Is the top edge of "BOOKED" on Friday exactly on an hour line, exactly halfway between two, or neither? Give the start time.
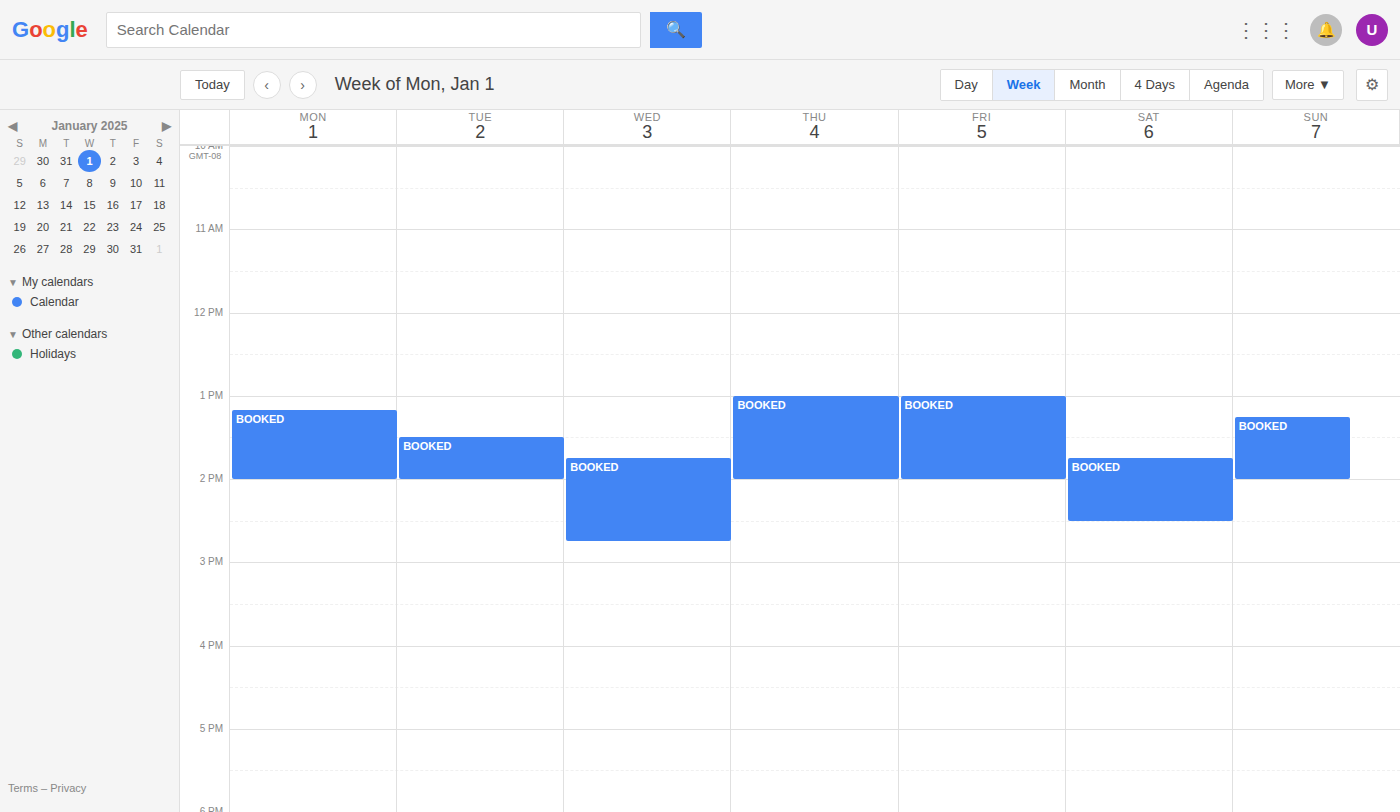
13:00 -- exactly on the 13:00 line.